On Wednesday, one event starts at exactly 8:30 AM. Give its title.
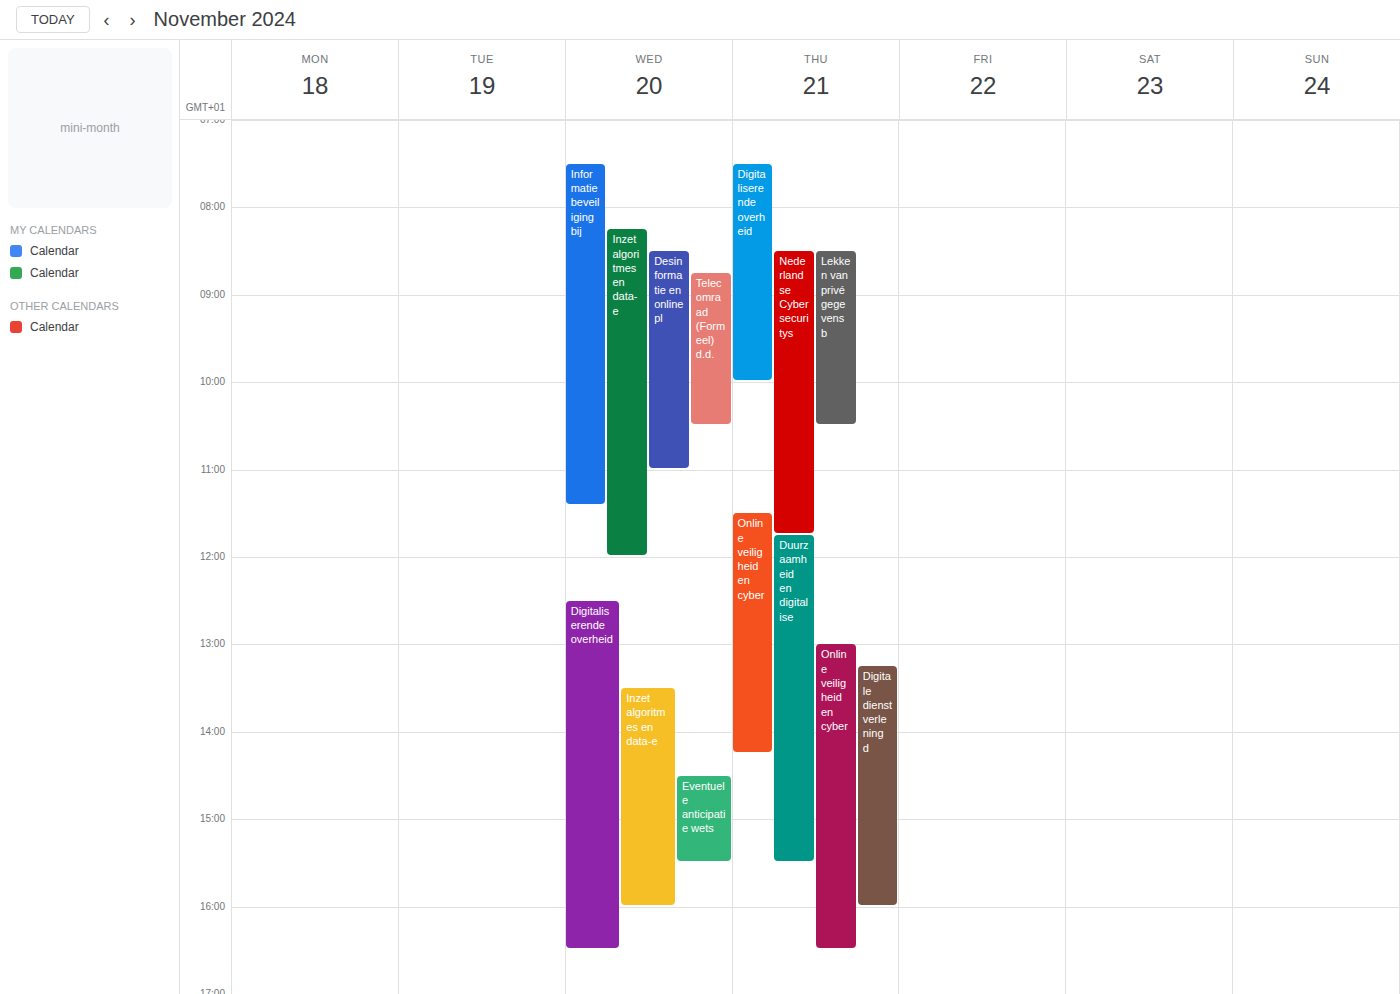
"Desinformatie en online pl"